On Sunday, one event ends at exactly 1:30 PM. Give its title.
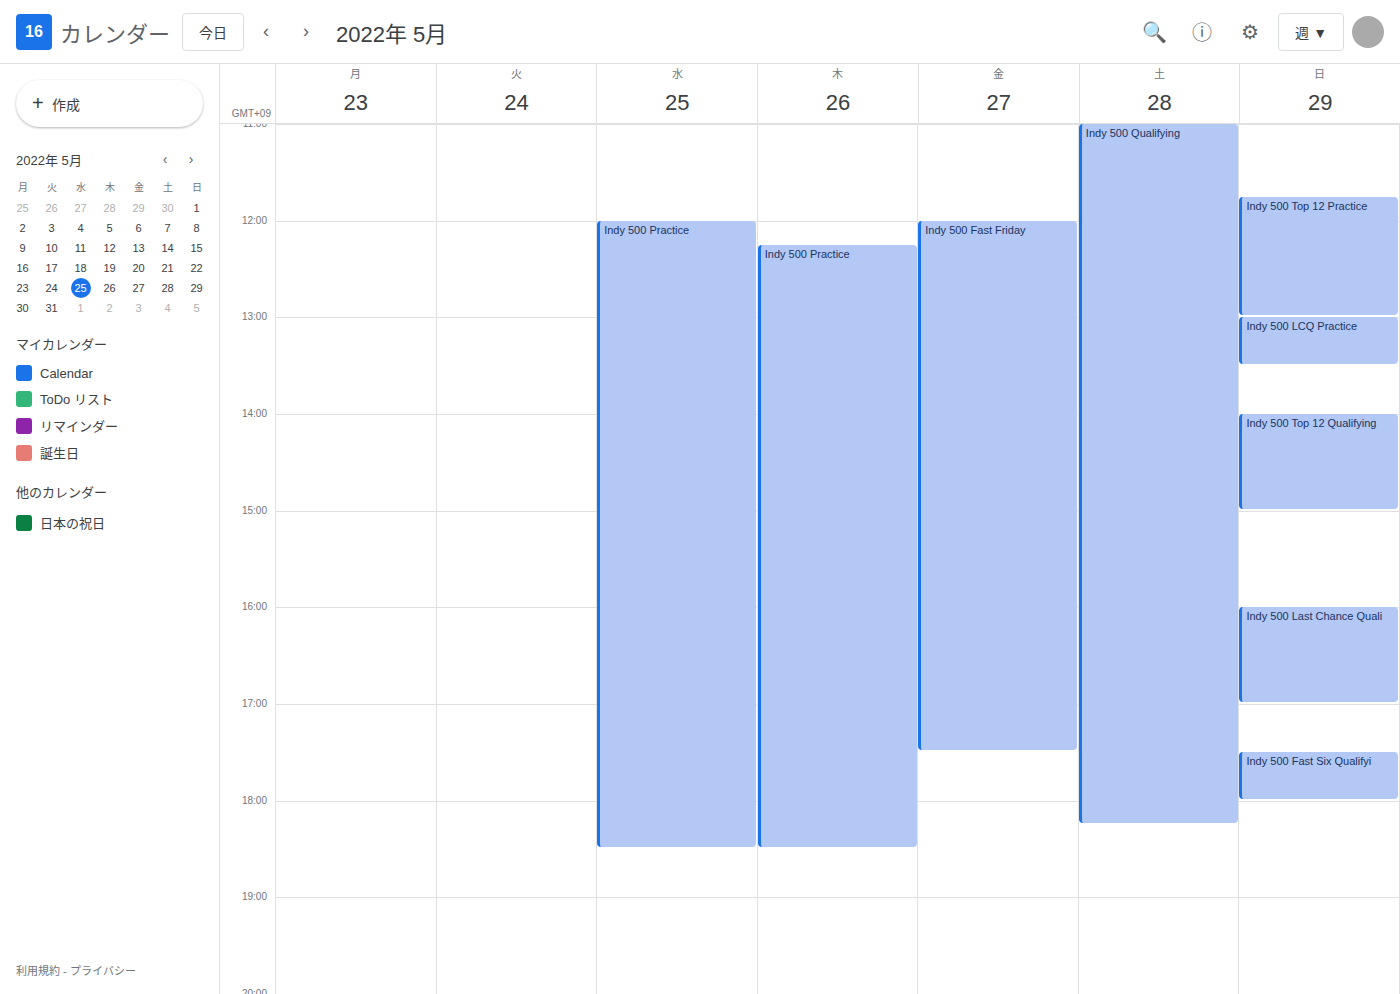
"Indy 500 LCQ Practice"